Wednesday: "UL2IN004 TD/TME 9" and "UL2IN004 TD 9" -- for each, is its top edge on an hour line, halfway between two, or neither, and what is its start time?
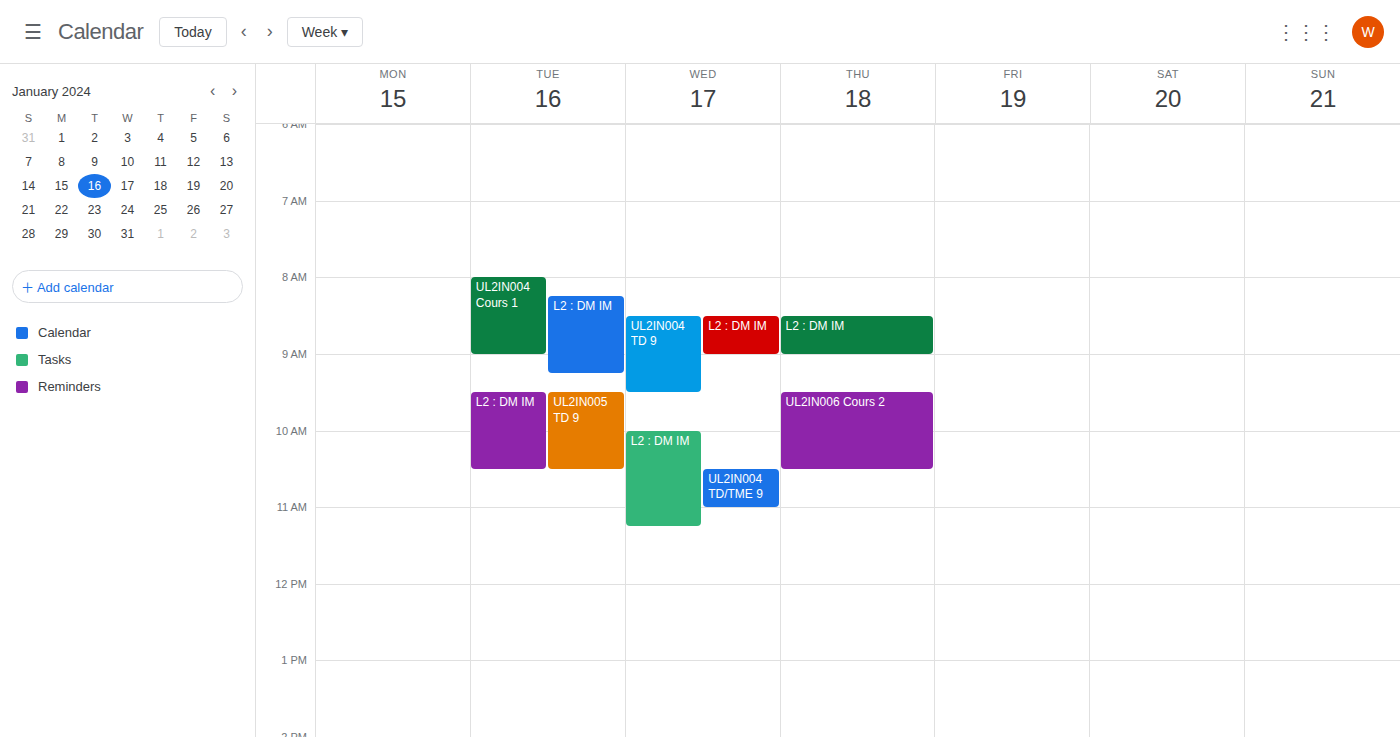
"UL2IN004 TD/TME 9": 10:30, halfway between the 10:00 and 11:00 lines. "UL2IN004 TD 9": 08:30, halfway between the 08:00 and 09:00 lines.